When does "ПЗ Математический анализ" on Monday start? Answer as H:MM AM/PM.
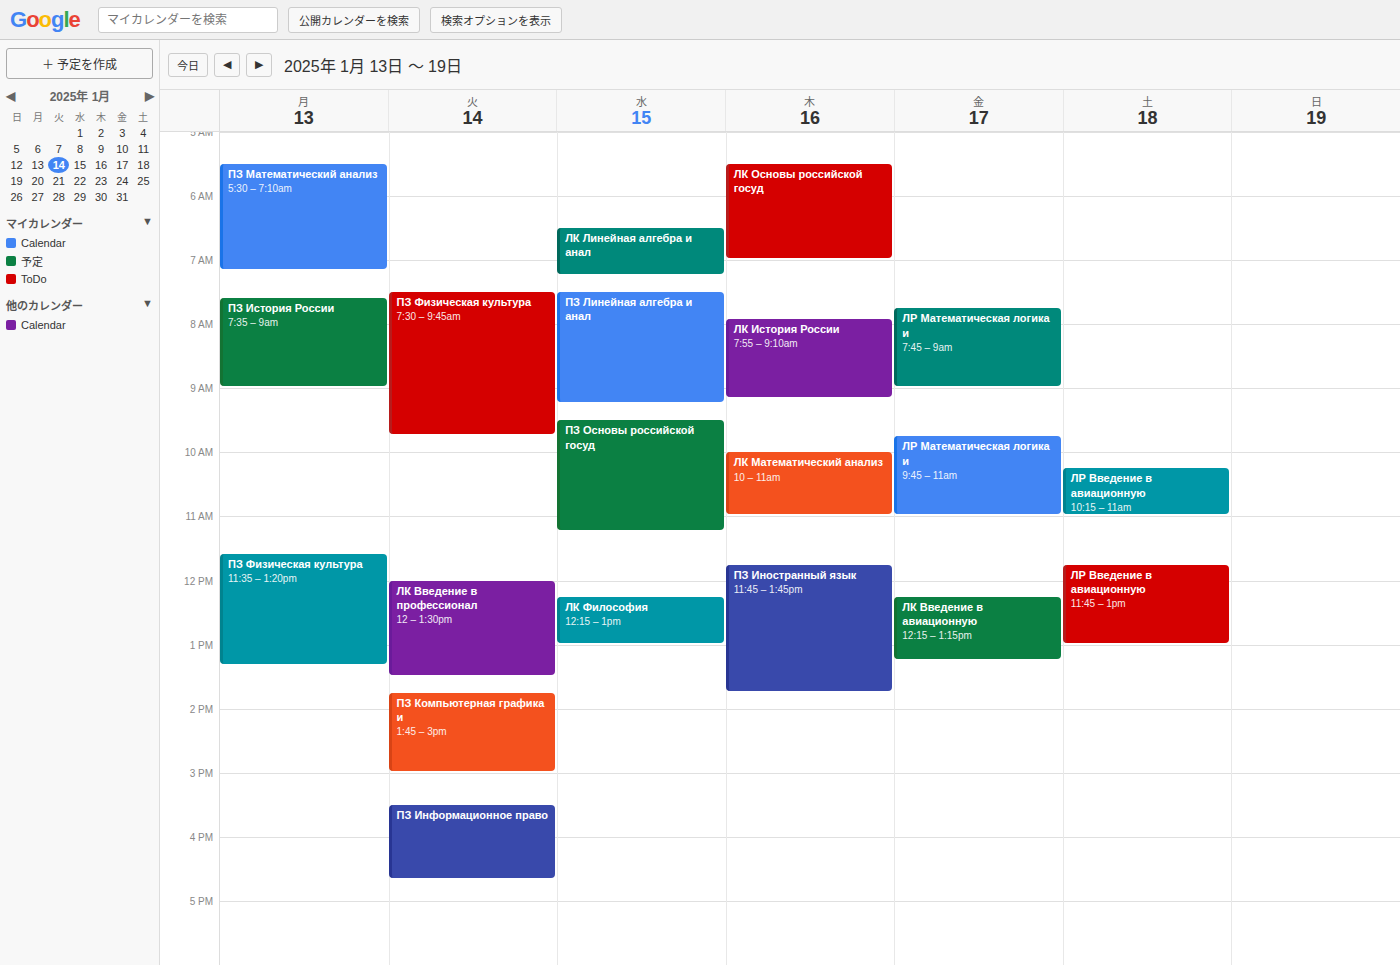
5:30 AM